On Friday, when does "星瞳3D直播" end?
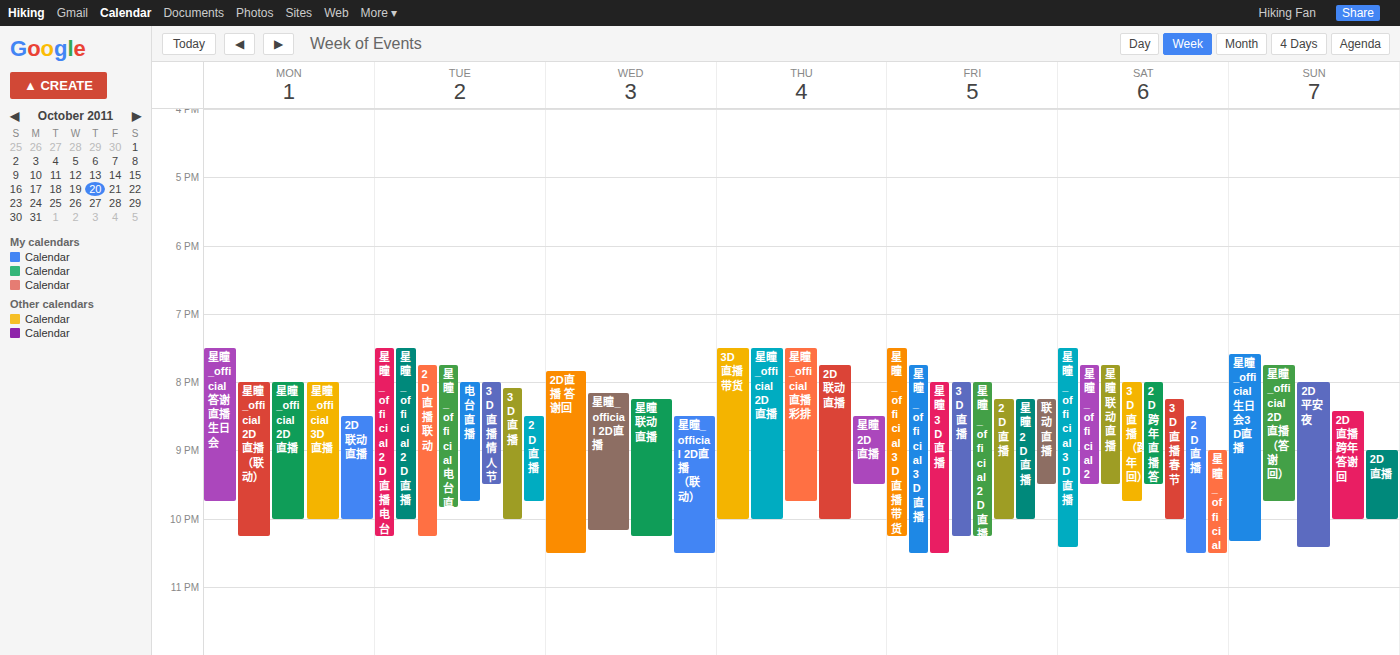
10:30 PM